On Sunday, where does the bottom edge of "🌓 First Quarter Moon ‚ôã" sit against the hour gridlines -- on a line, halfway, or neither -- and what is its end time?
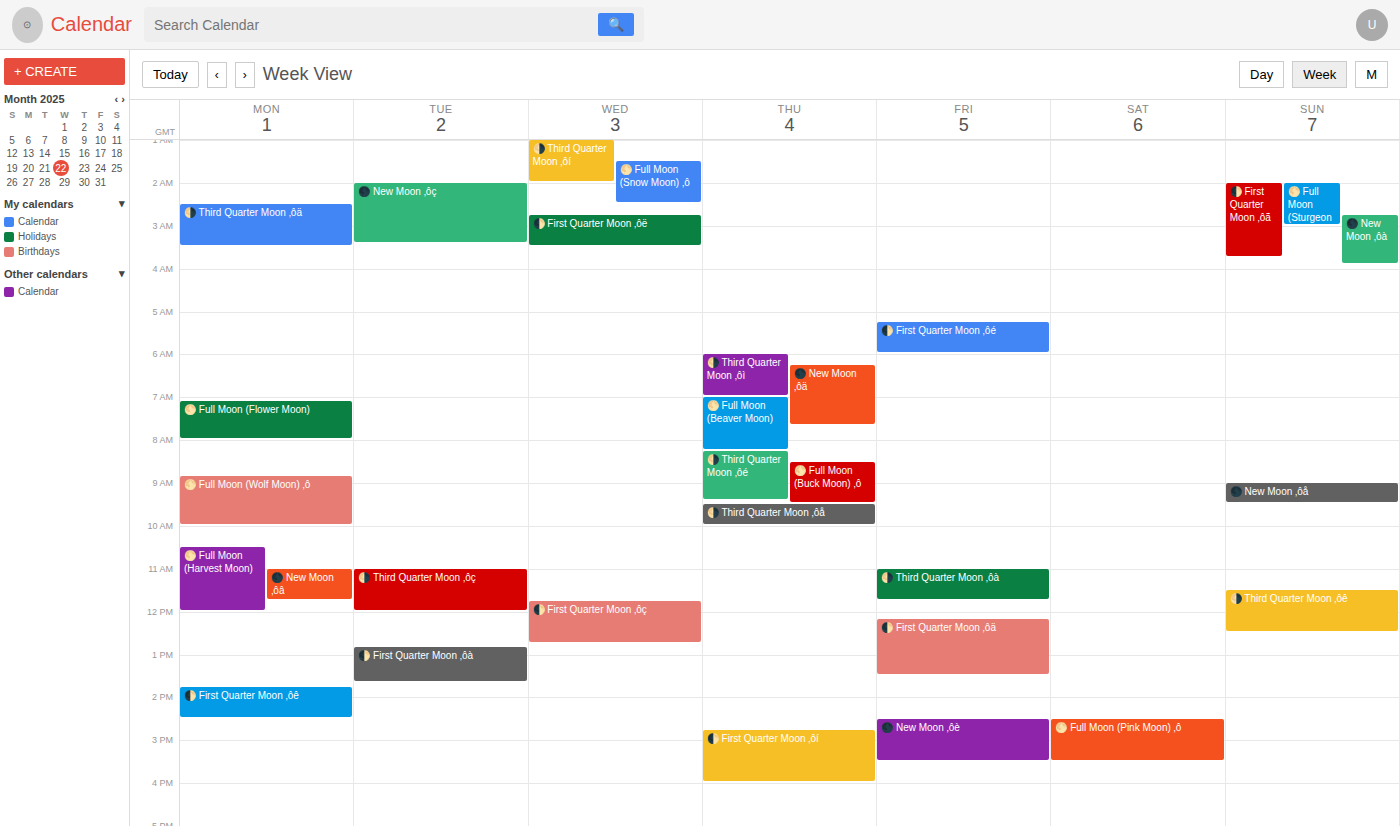
03:45 -- neither: three quarters of the way from the 03:00 line to the 04:00 line.